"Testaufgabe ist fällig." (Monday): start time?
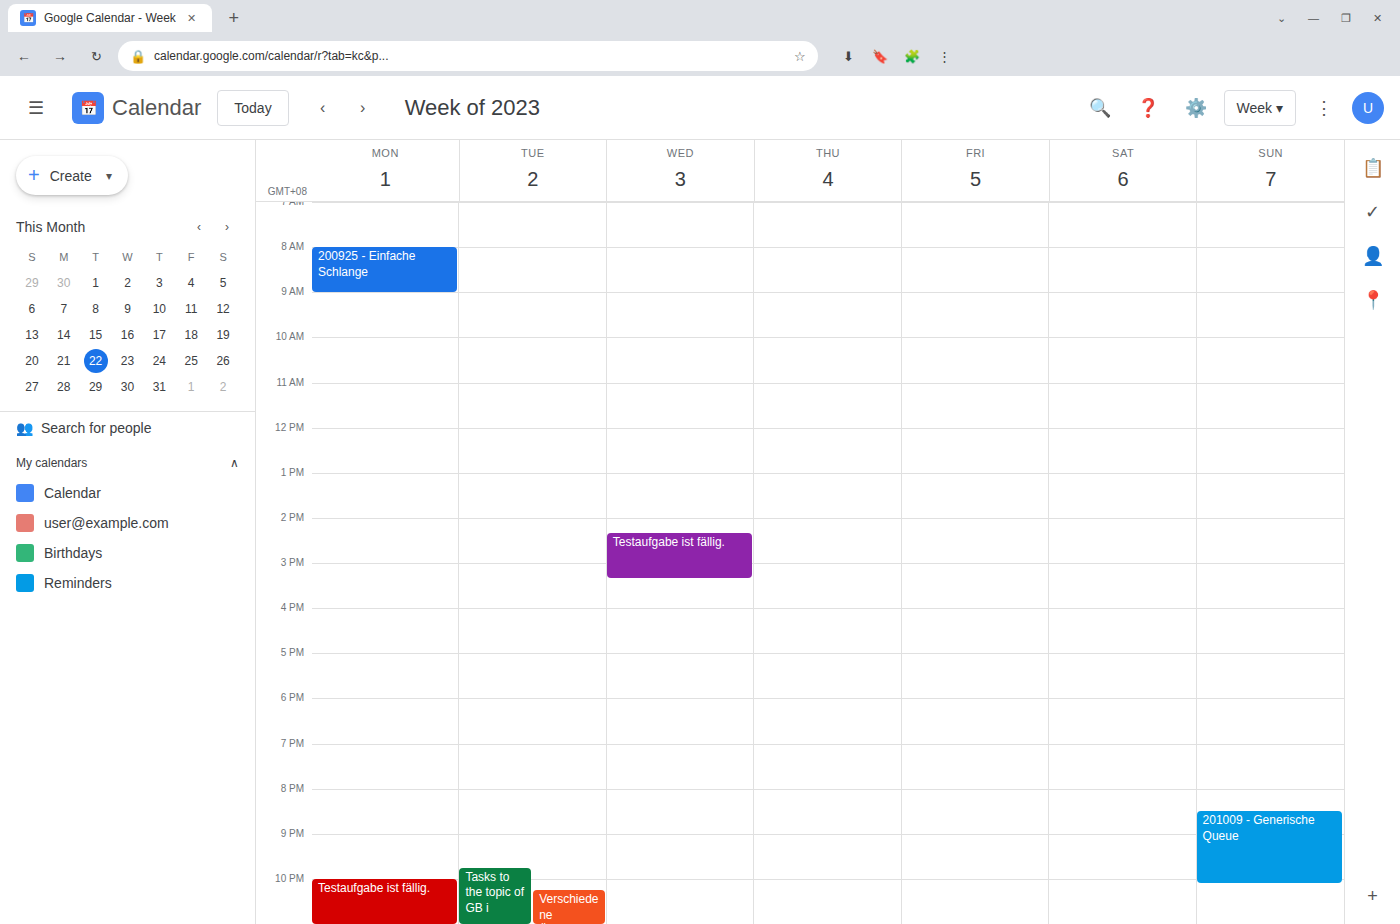
10:00 PM